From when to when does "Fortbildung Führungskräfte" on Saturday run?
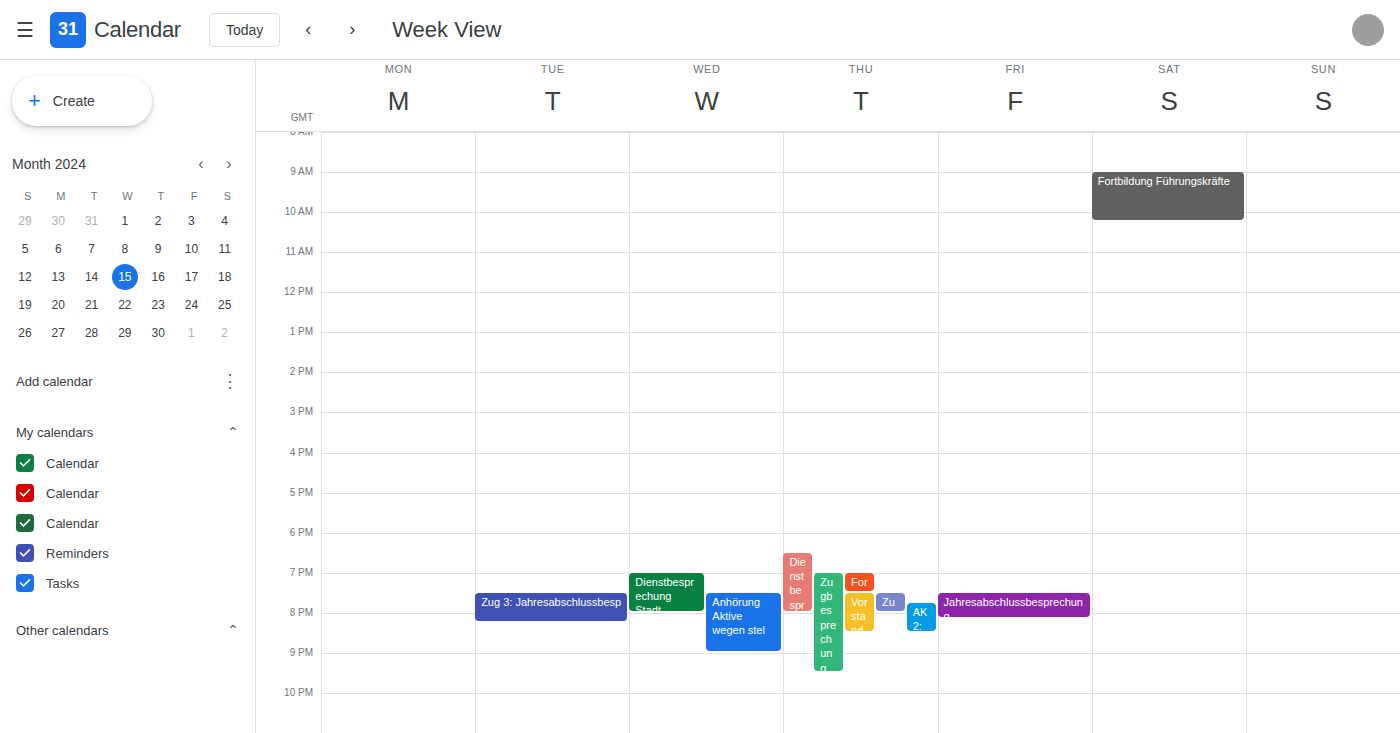
9:00 AM to 10:15 AM